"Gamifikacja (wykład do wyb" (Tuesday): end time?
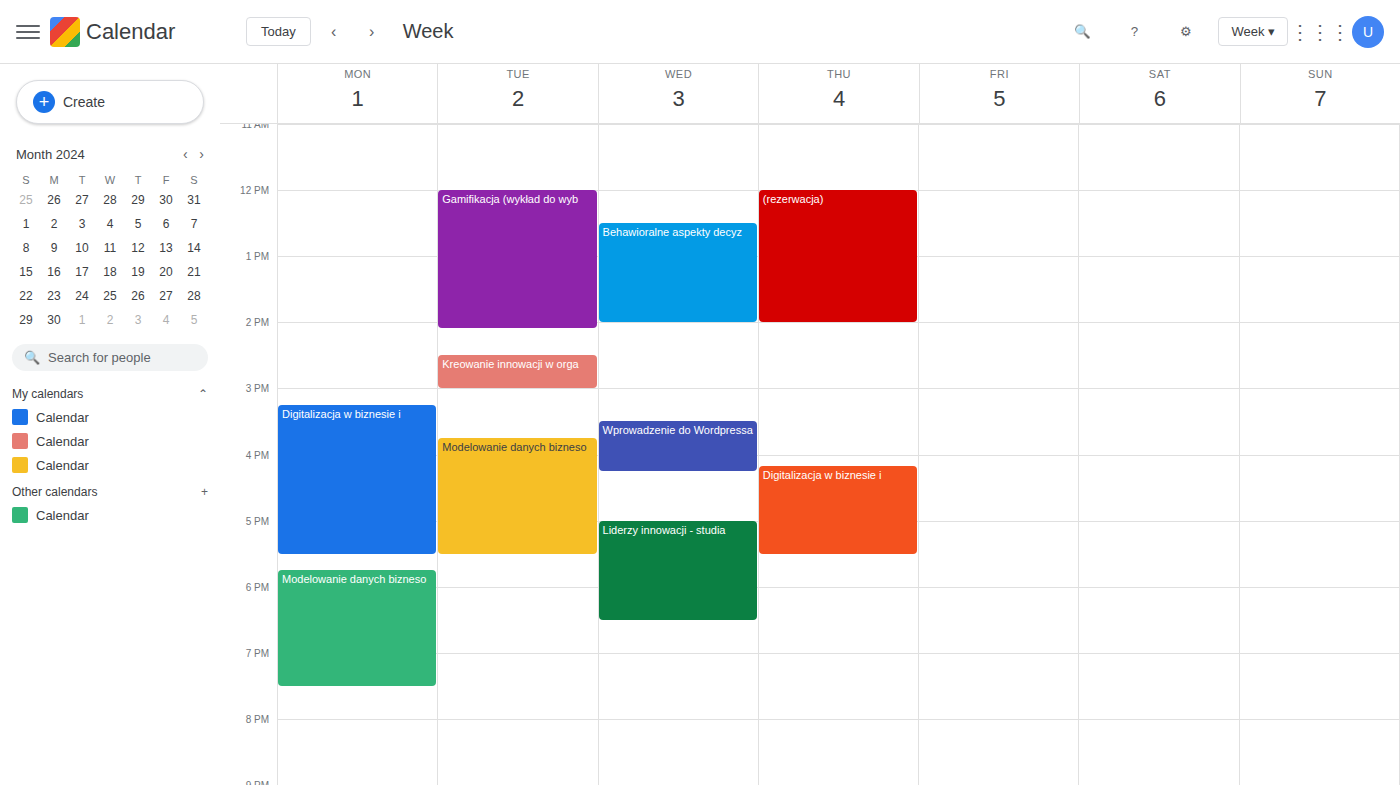
2:05 PM